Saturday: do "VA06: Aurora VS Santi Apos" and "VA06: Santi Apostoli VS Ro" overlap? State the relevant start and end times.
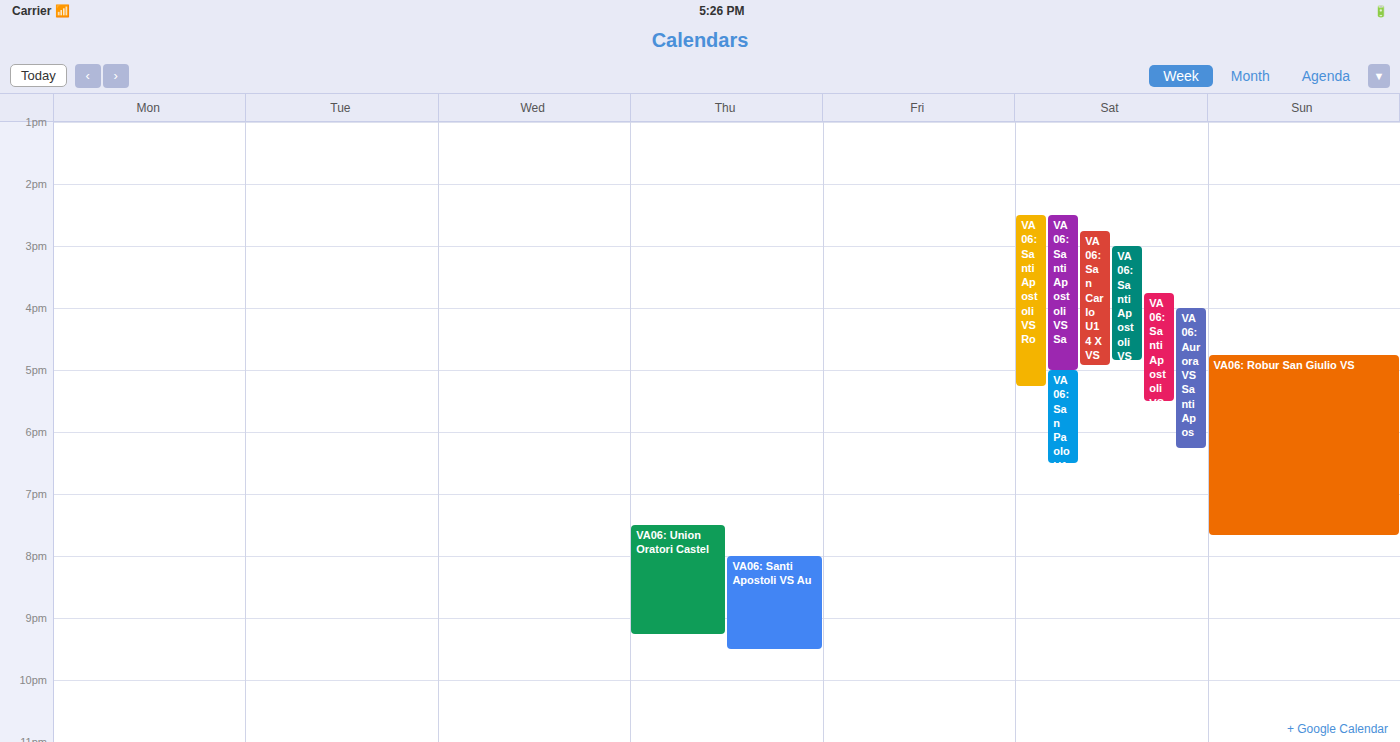
"VA06: Aurora VS Santi Apos" starts at 4:00 PM, before "VA06: Santi Apostoli VS Ro" ends at 5:15 PM -- they overlap.